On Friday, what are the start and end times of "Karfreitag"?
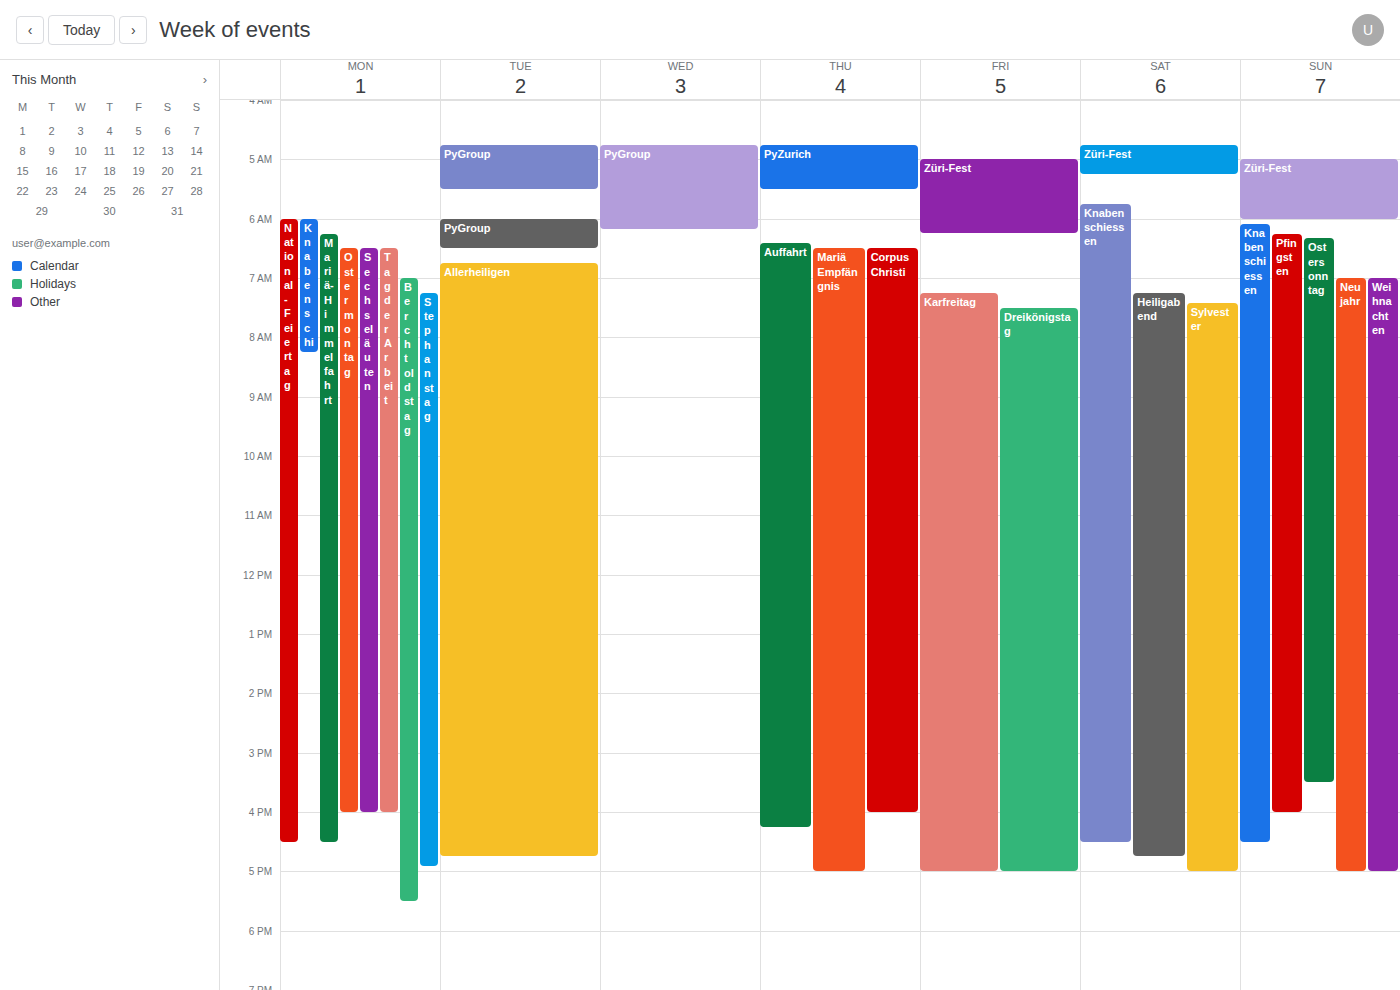
7:15 AM to 5:00 PM